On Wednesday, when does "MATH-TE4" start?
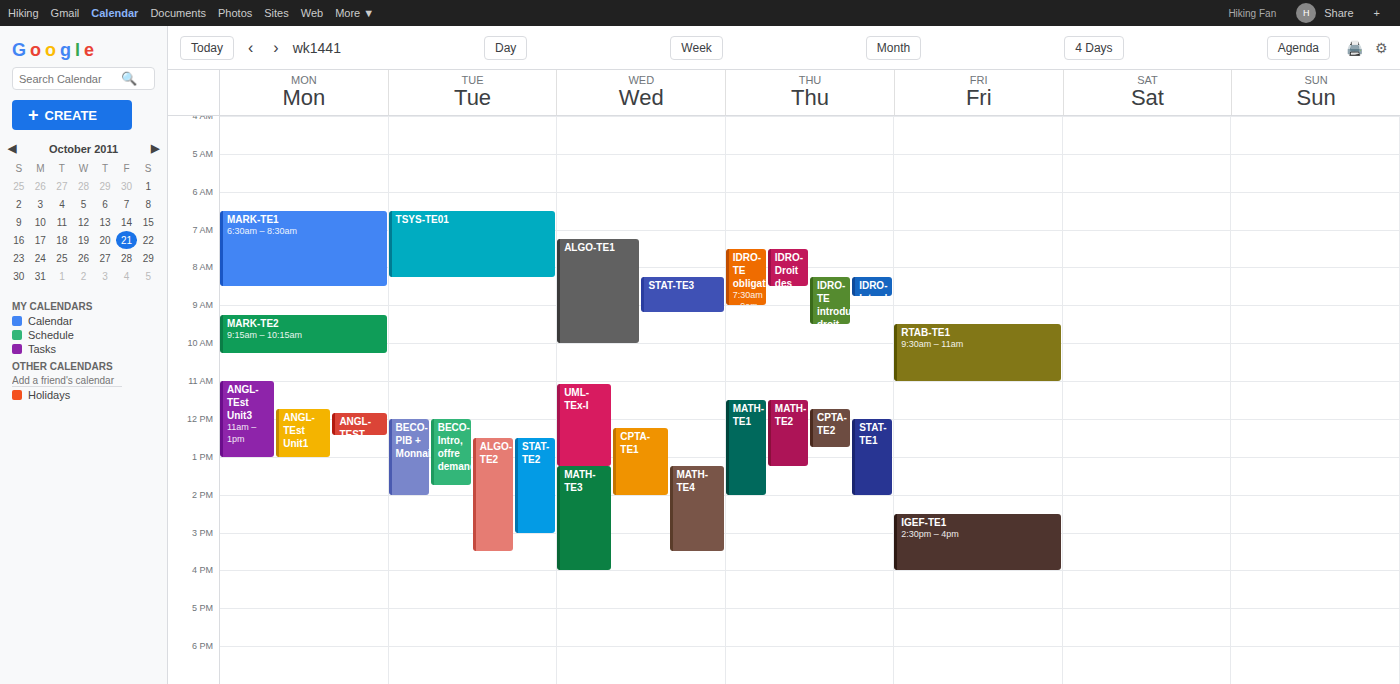
1:15 PM